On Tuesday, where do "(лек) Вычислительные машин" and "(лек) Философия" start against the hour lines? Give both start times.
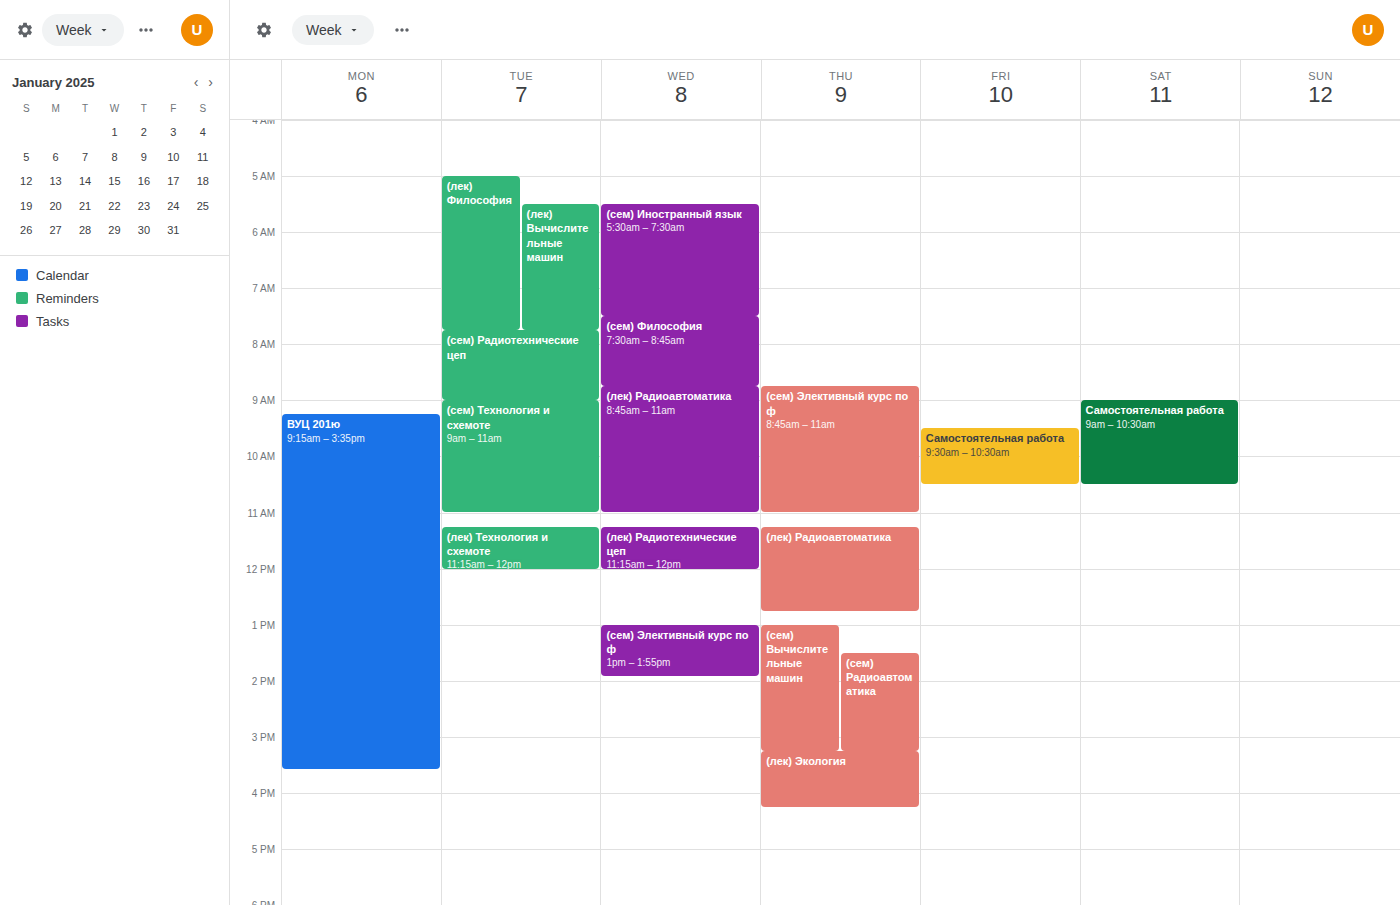
"(лек) Вычислительные машин": 5:30 AM, halfway between the 5 AM and 6 AM lines. "(лек) Философия": 5:00 AM, exactly on the 5 AM line.